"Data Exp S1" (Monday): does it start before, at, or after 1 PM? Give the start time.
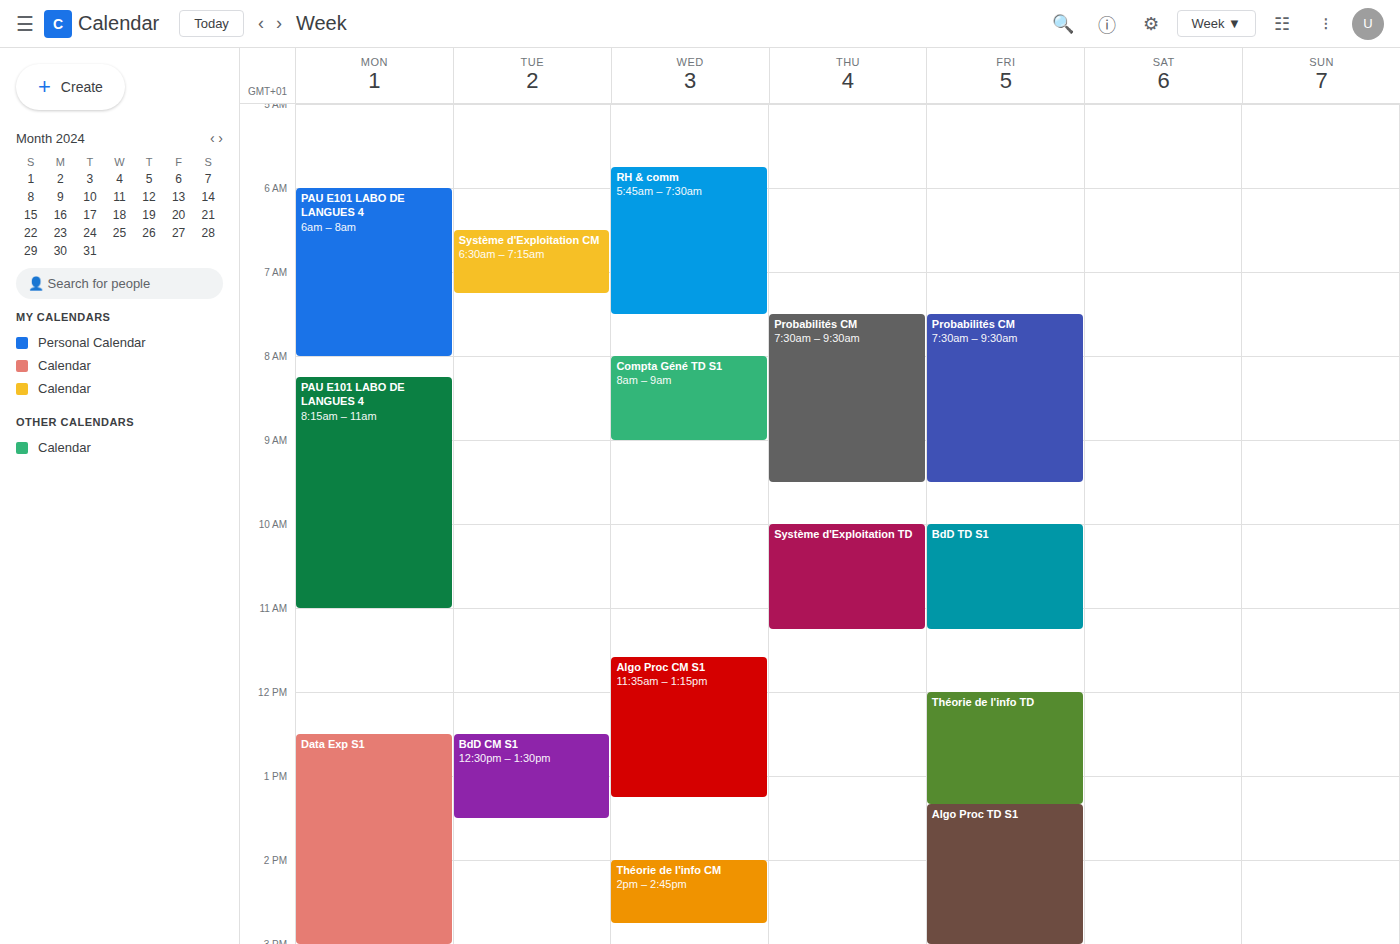
12:30 PM -- before 1 PM, 30 minutes above the 1 PM line.